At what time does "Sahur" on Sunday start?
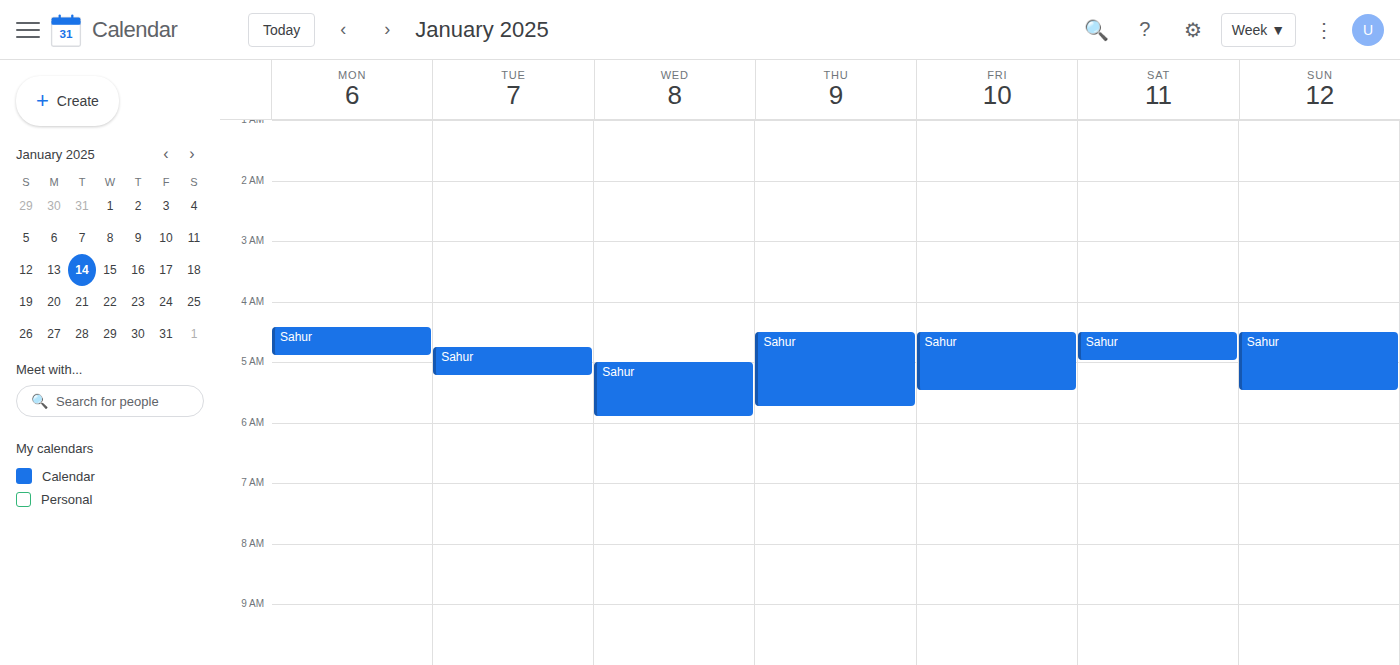
4:30 AM